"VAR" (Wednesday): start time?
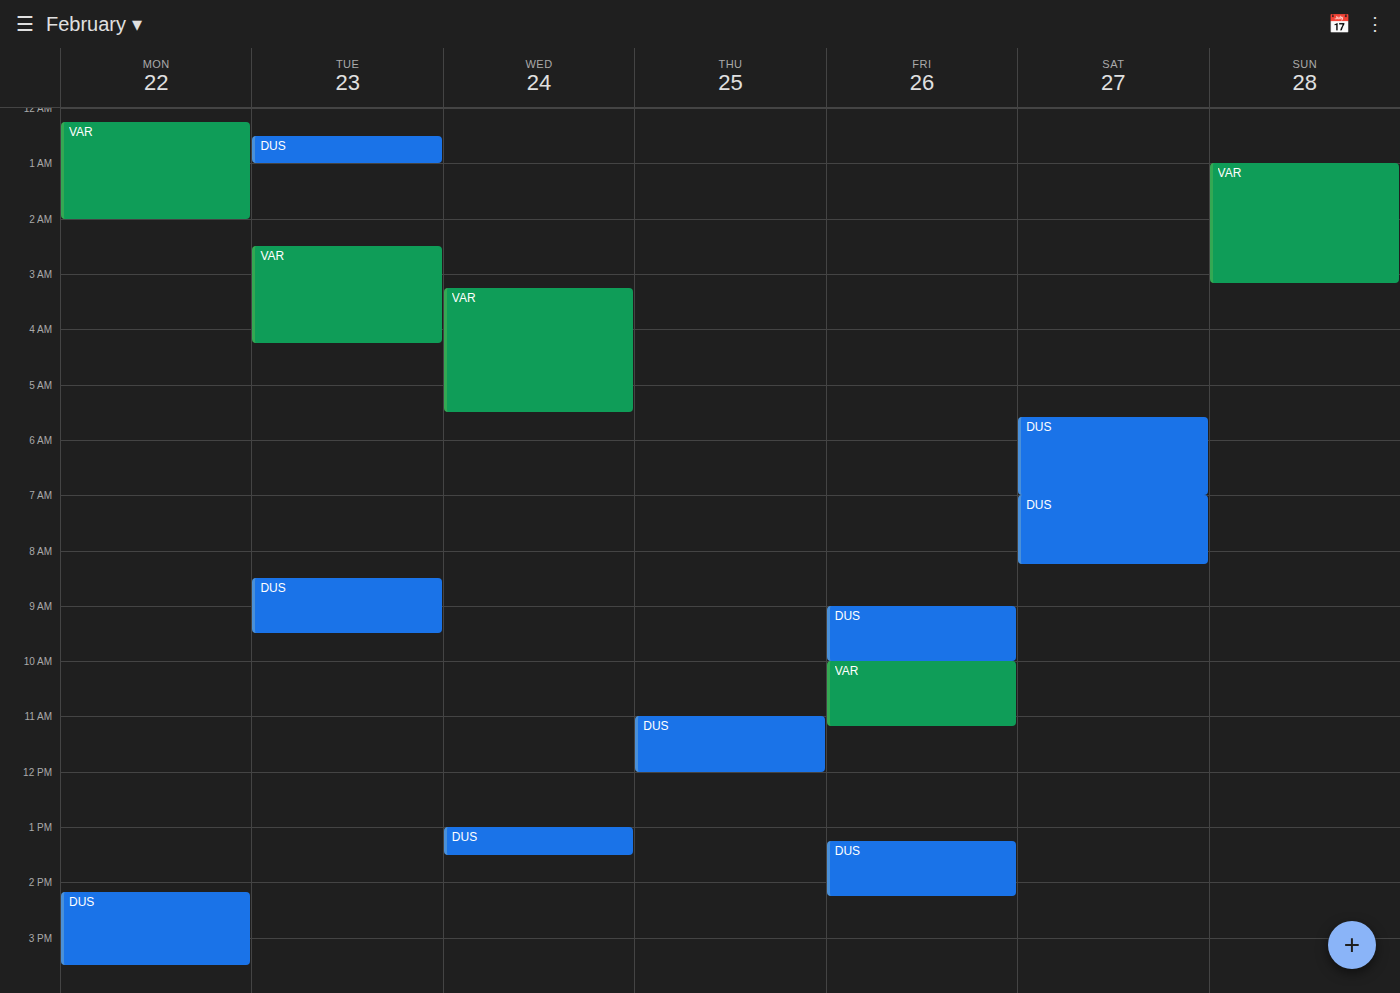
3:15 AM